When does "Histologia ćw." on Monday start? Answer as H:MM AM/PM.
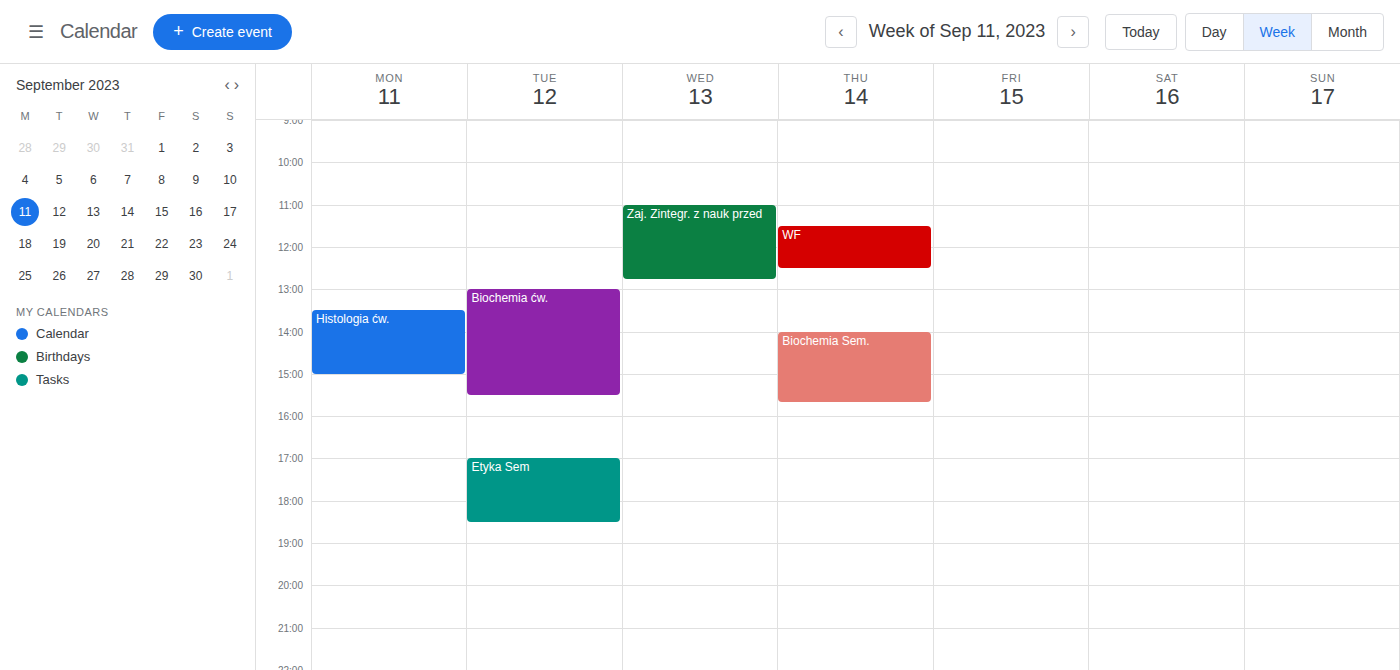
1:30 PM